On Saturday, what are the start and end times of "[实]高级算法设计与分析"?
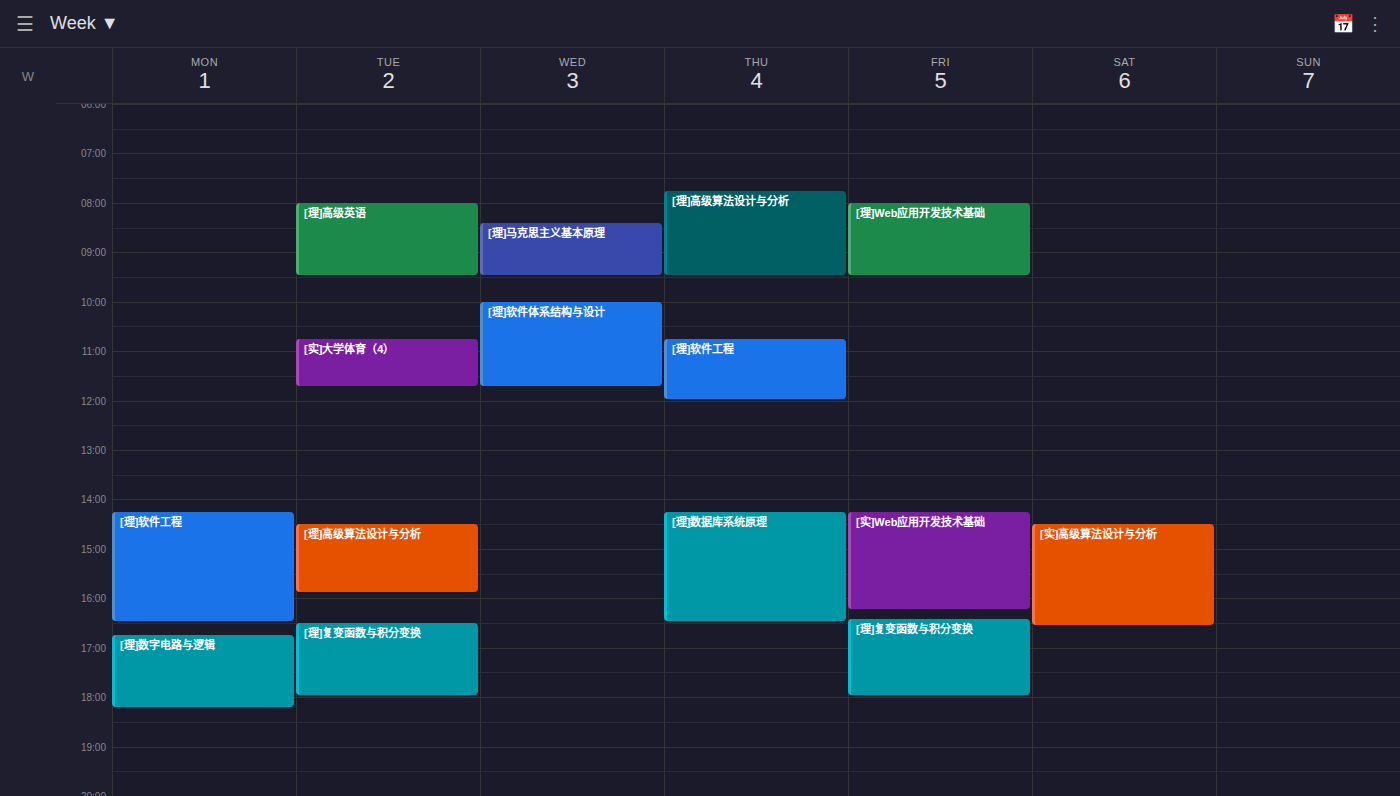
2:30 PM to 4:35 PM